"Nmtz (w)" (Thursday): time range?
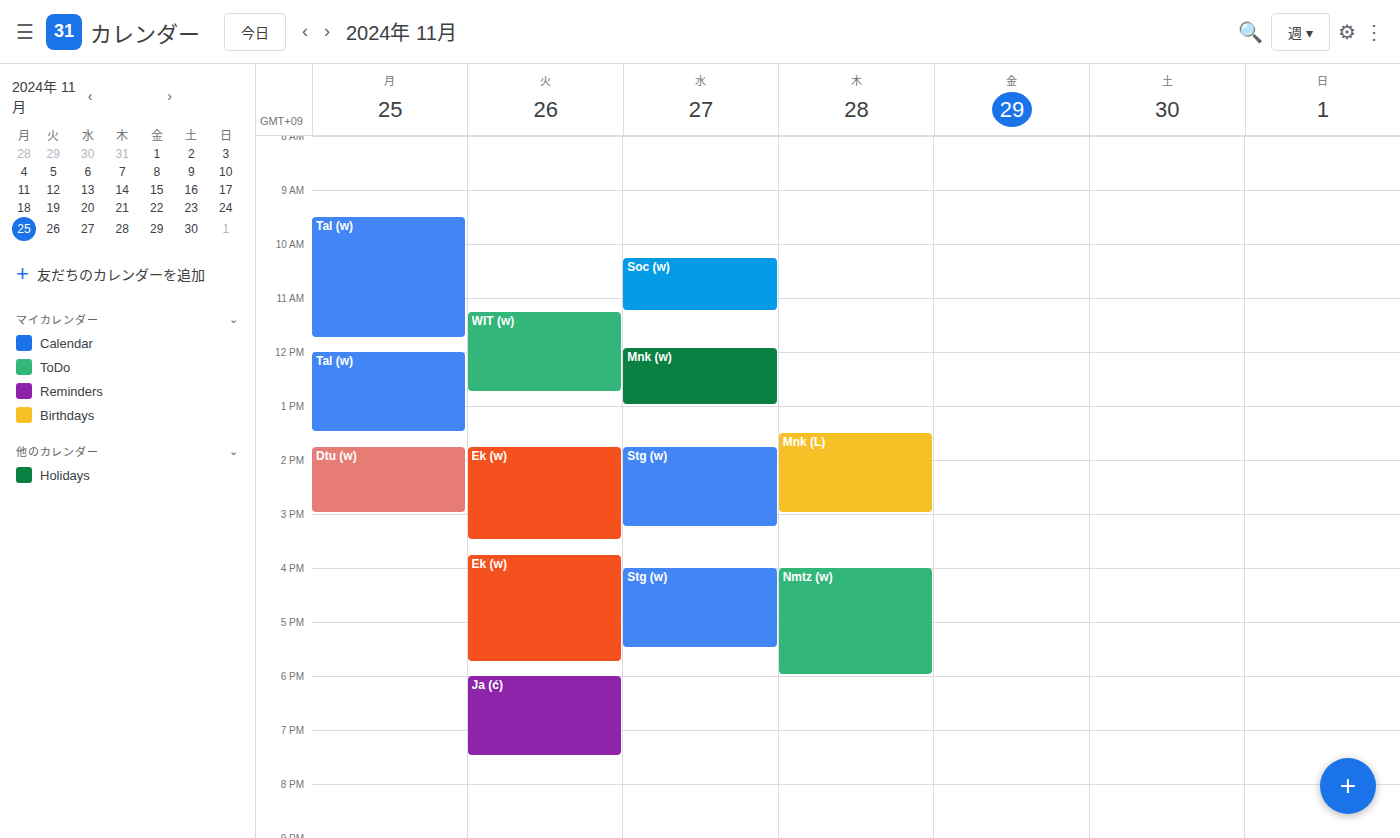
16:00 to 18:00